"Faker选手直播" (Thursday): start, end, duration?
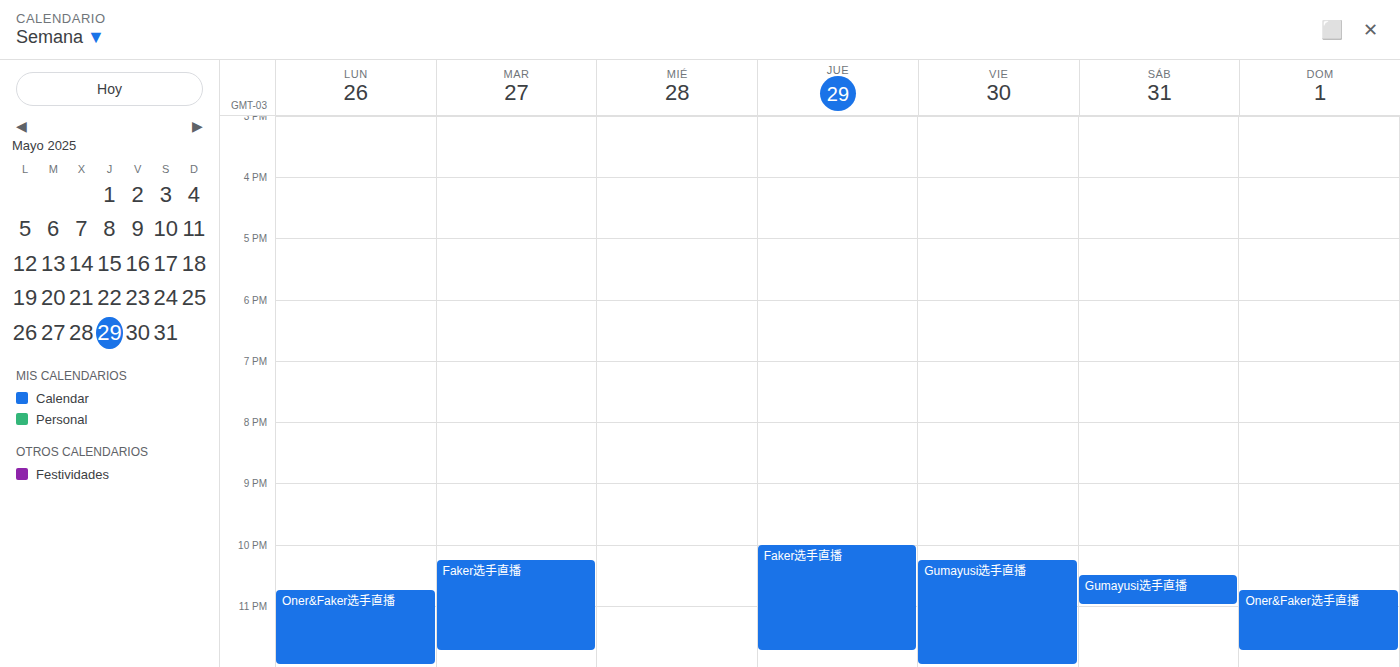
22:00 to 23:45, 1 hour 45 minutes